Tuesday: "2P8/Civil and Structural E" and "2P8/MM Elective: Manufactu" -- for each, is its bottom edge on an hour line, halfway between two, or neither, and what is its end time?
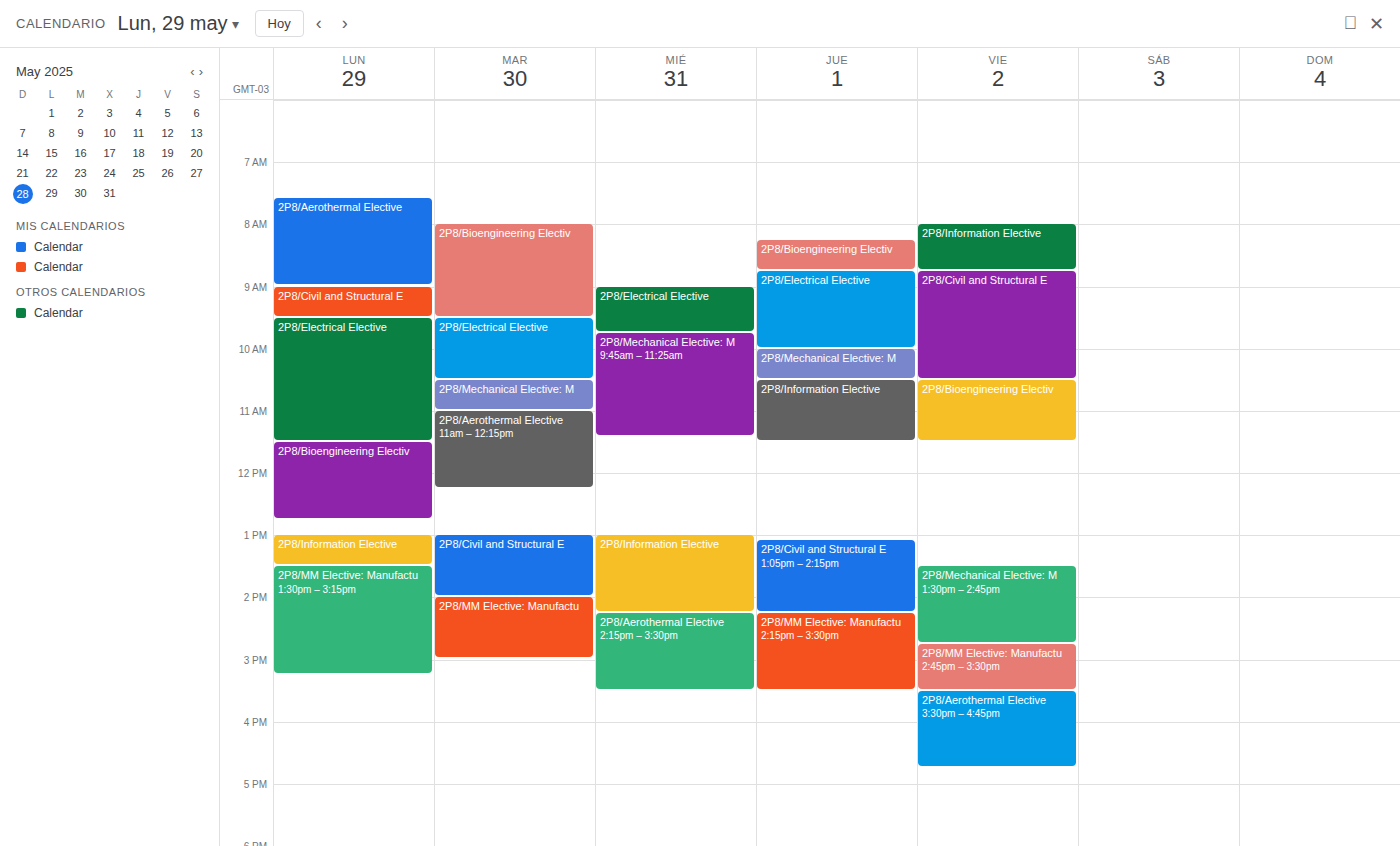
"2P8/Civil and Structural E": 2:00 PM, exactly on the 2 PM line. "2P8/MM Elective: Manufactu": 3:00 PM, exactly on the 3 PM line.